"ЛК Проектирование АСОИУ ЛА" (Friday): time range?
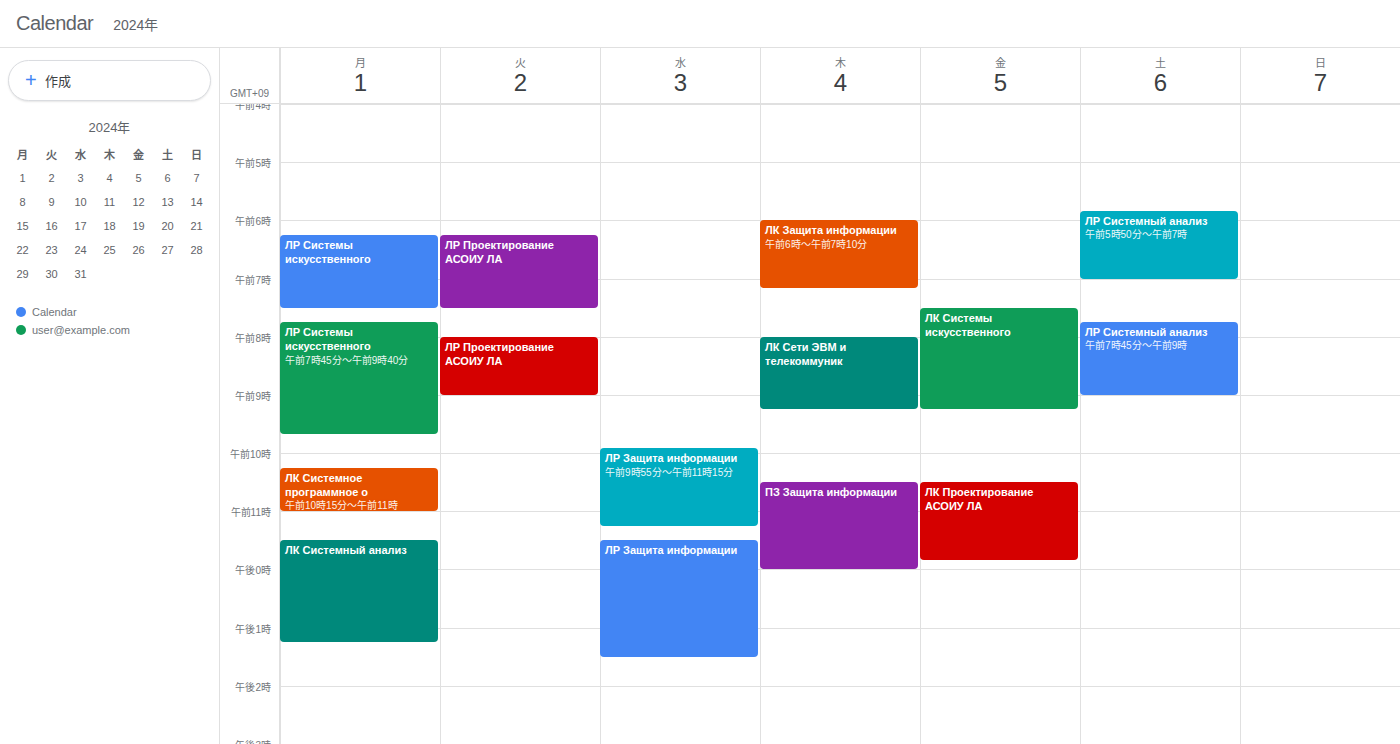
10:30 to 11:50